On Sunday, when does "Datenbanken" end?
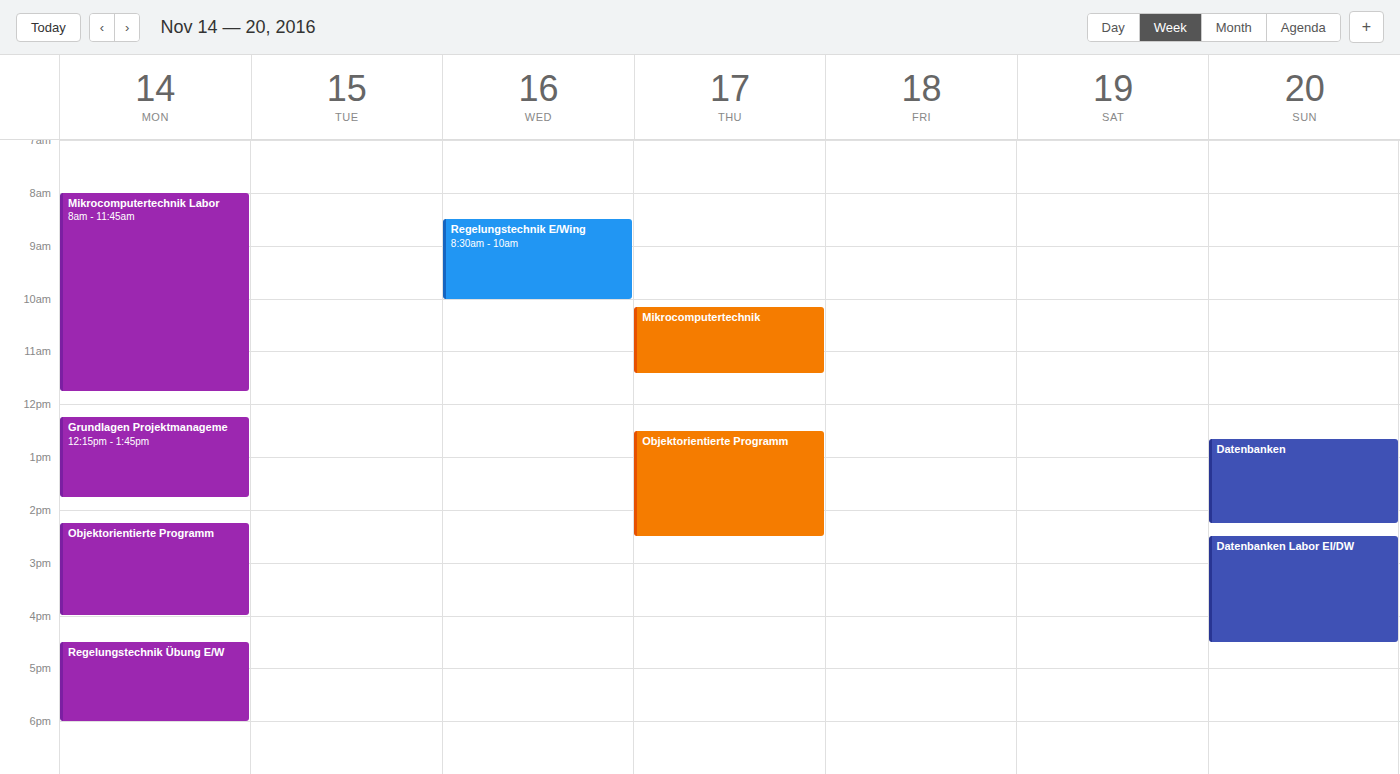
14:15